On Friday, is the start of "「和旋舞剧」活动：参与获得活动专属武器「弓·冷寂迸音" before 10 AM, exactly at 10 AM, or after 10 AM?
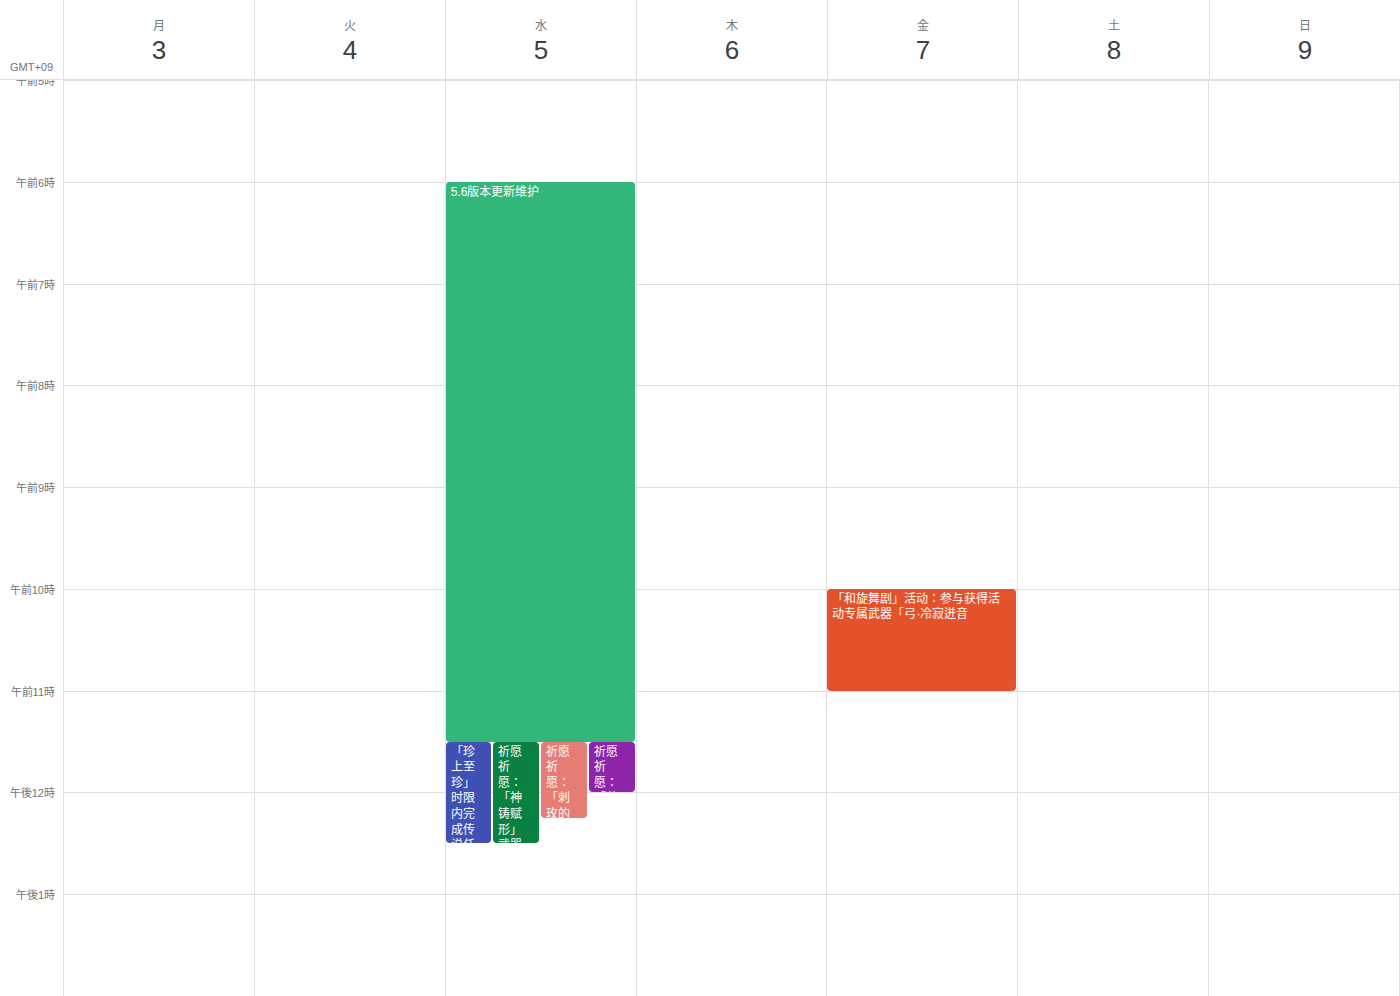
10:00 AM -- exactly at 10 AM, on the 10 AM line.